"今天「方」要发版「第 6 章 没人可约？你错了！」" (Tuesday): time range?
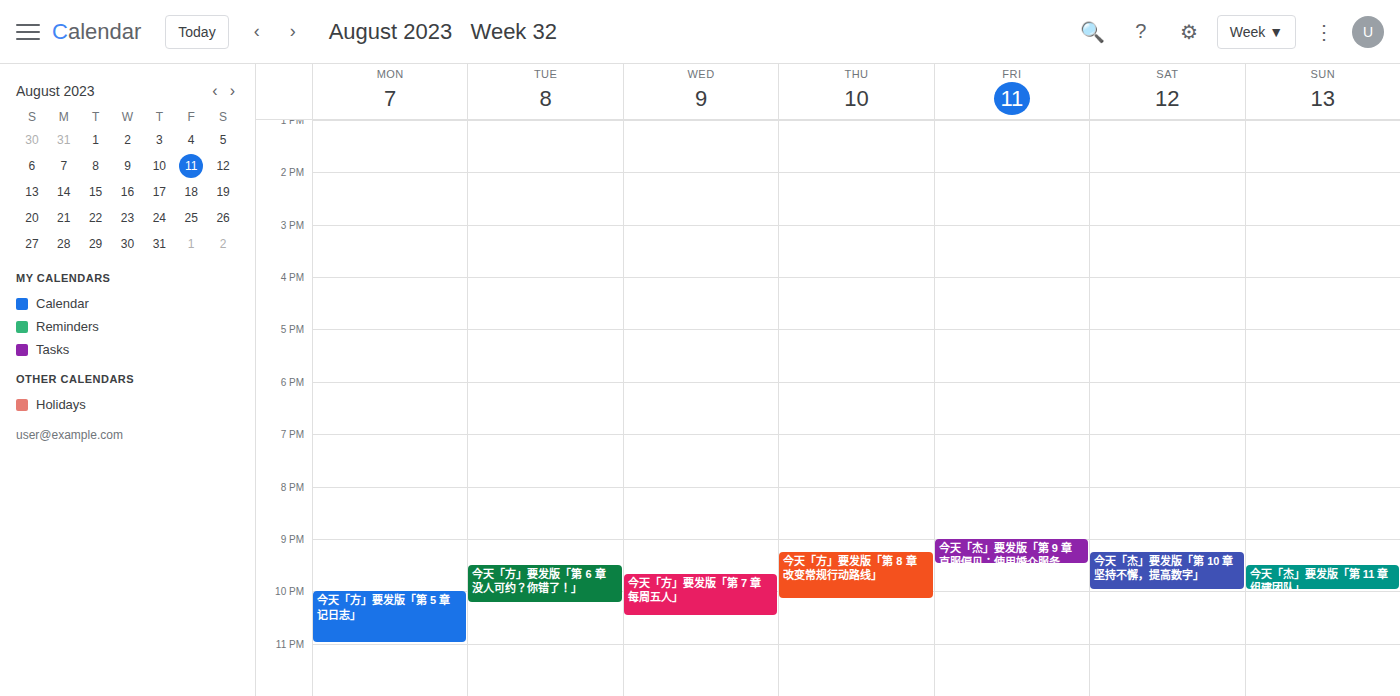
9:30 PM to 10:15 PM